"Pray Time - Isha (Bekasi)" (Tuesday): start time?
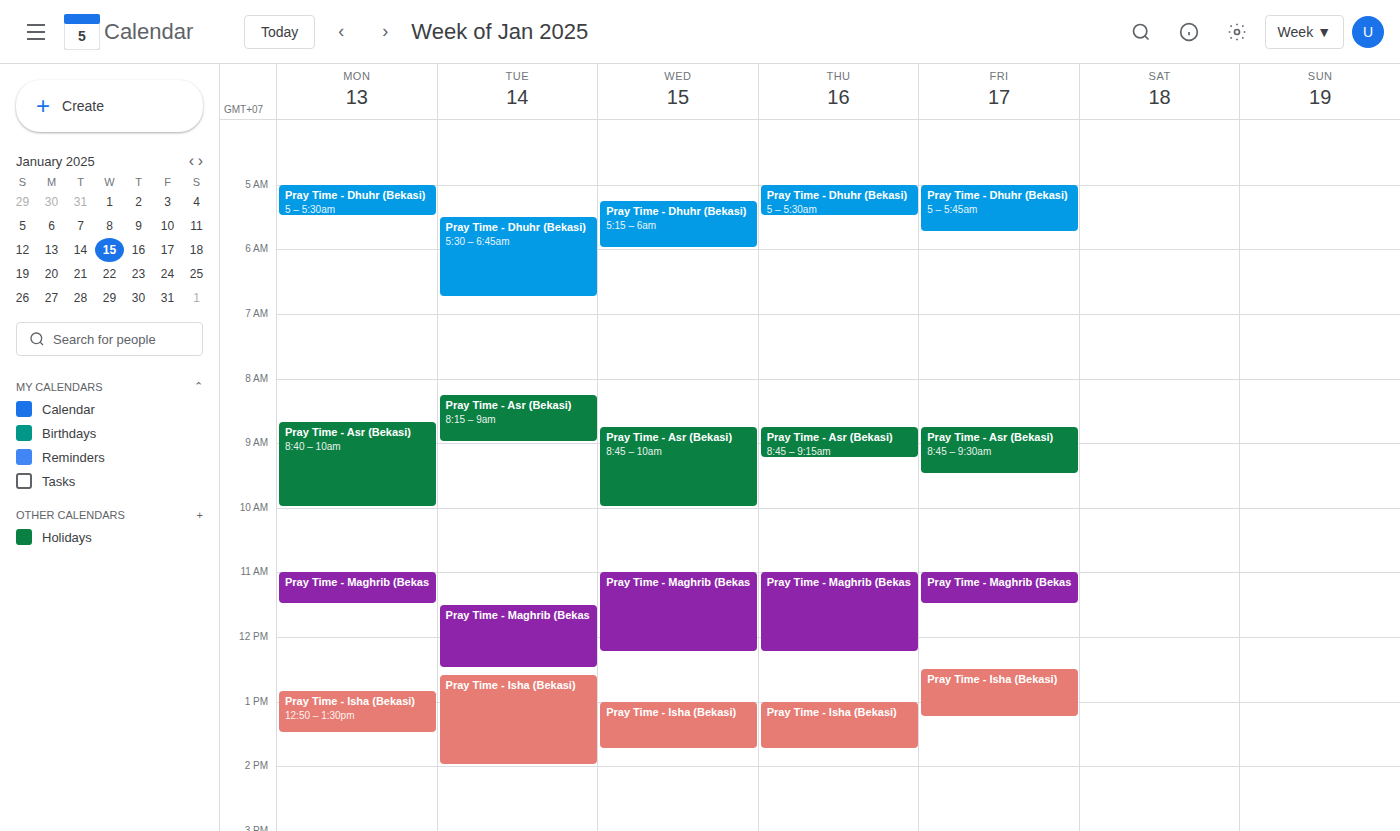
12:35 PM